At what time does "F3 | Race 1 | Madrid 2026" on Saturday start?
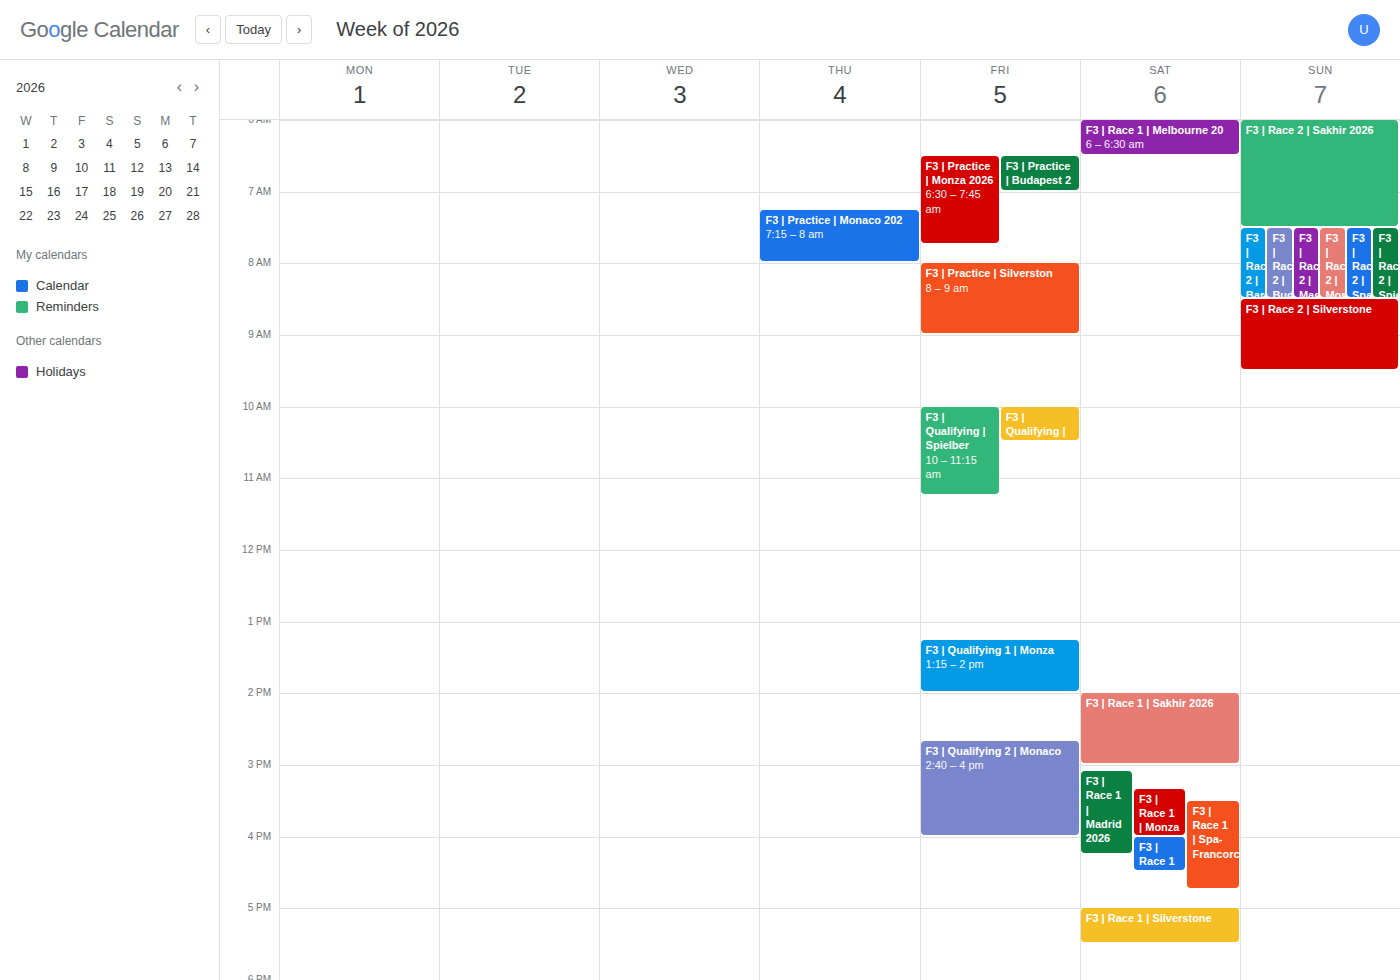
3:05 PM